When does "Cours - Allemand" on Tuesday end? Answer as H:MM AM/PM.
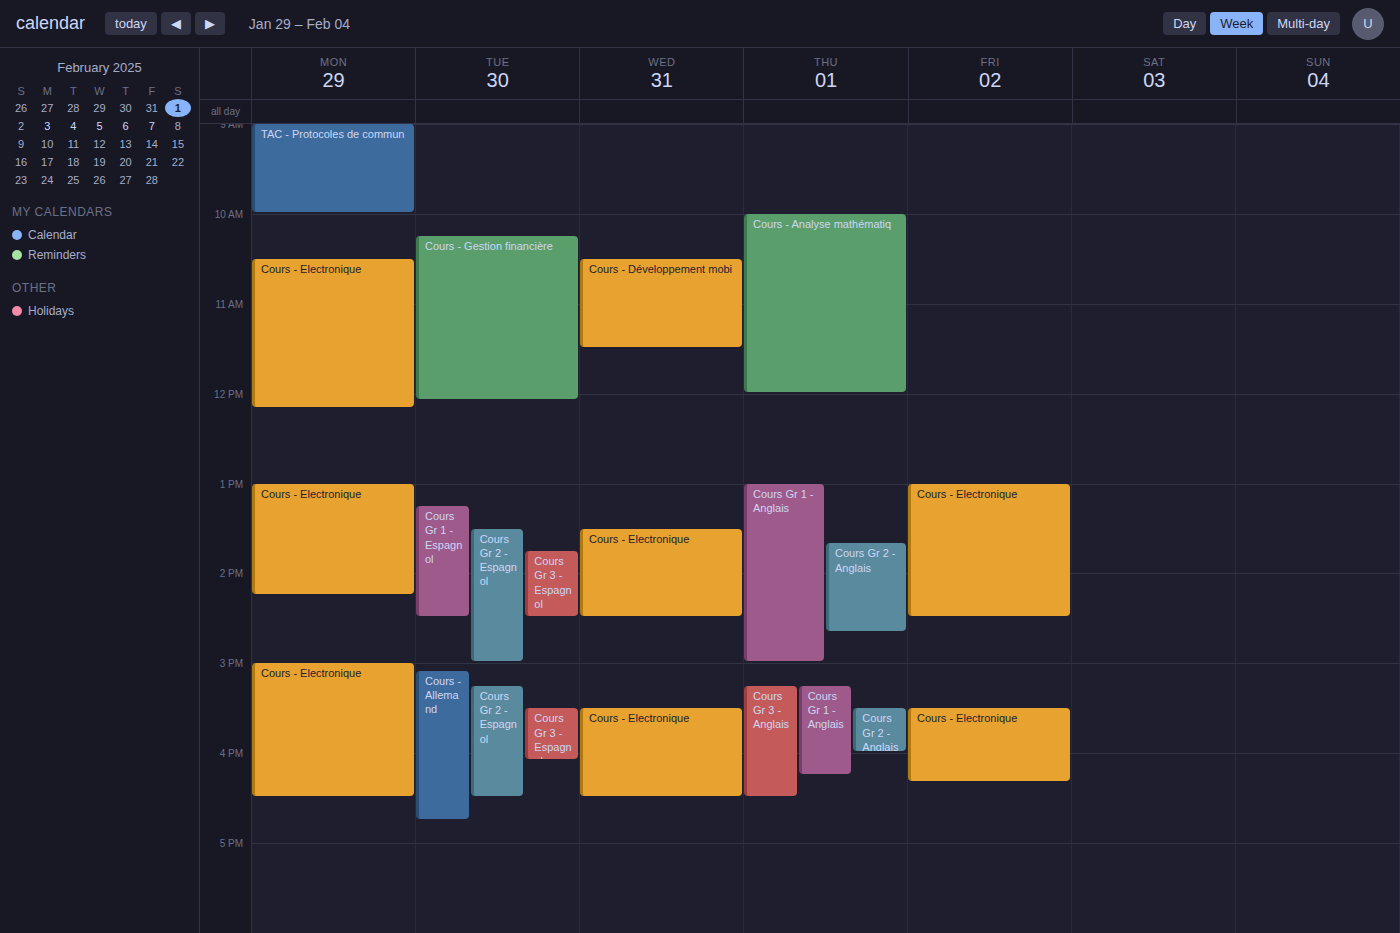
4:45 PM